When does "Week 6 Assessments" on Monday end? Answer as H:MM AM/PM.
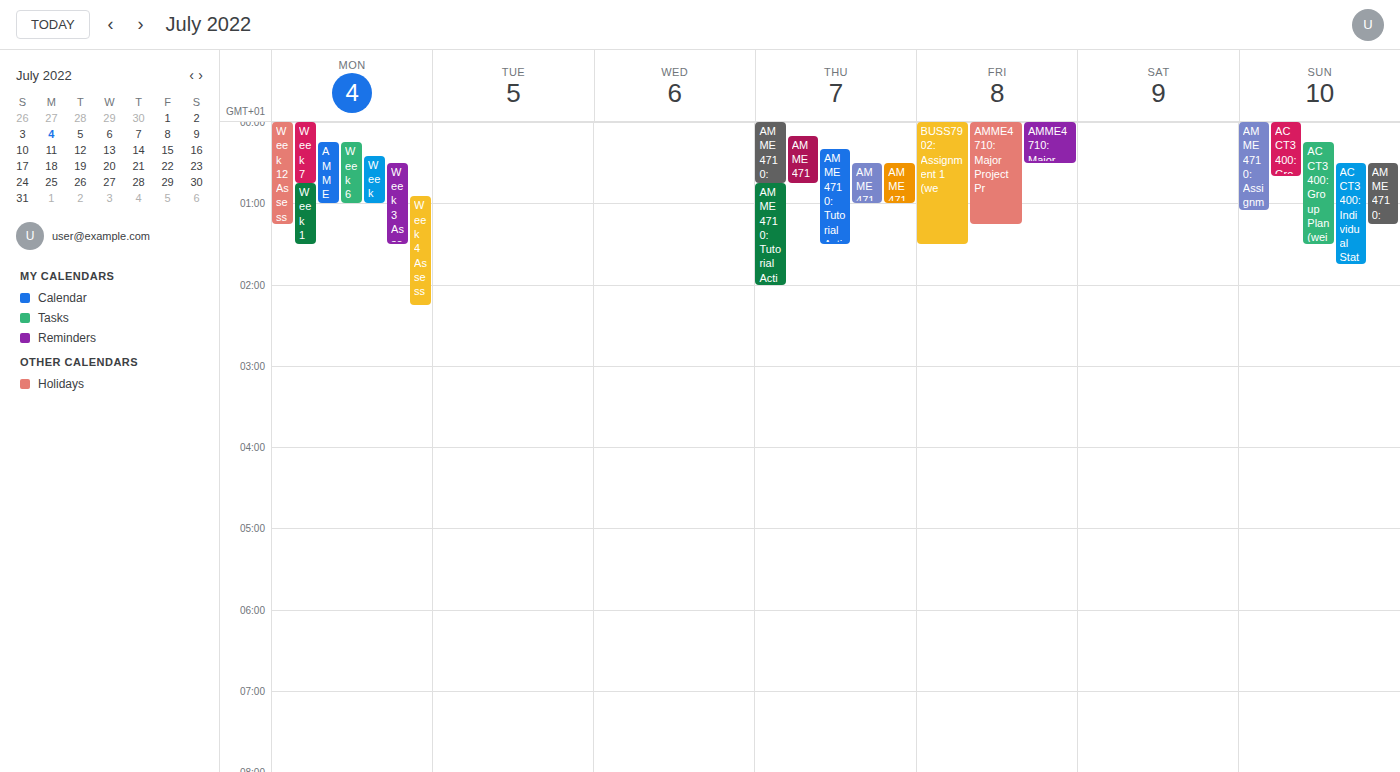
1:00 AM